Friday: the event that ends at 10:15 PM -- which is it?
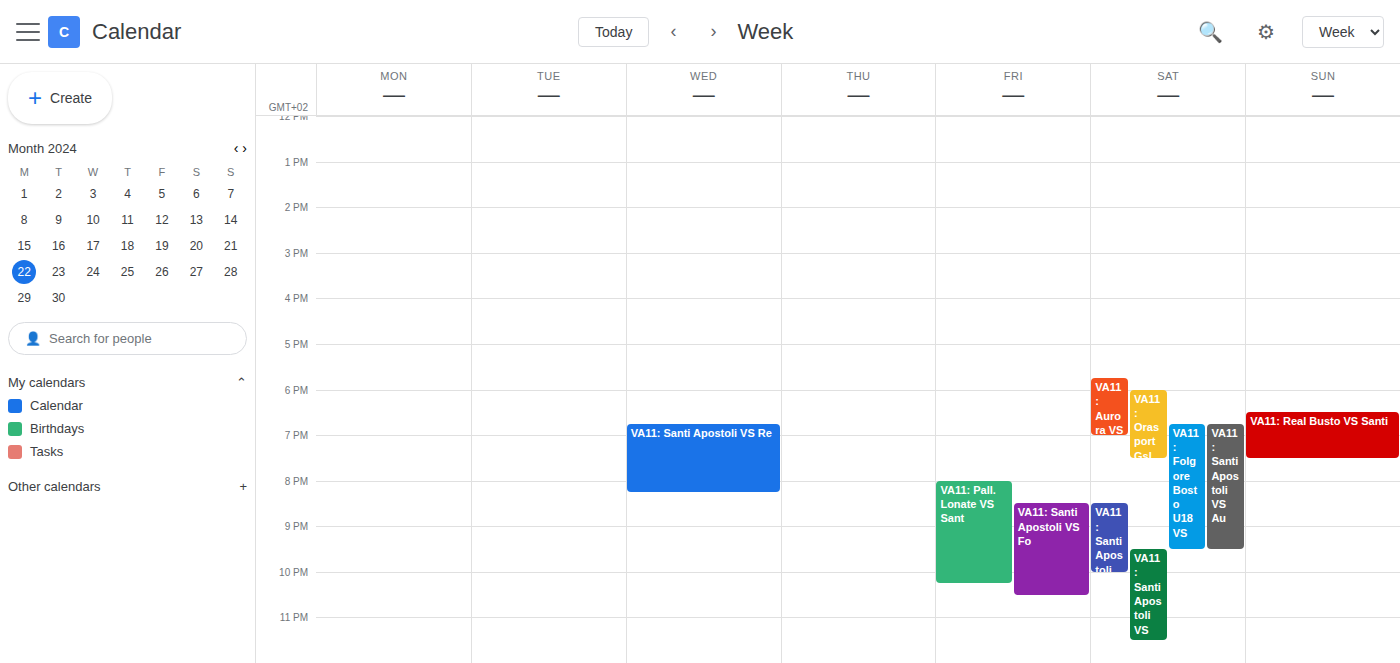
"VA11: Pall. Lonate VS Sant"